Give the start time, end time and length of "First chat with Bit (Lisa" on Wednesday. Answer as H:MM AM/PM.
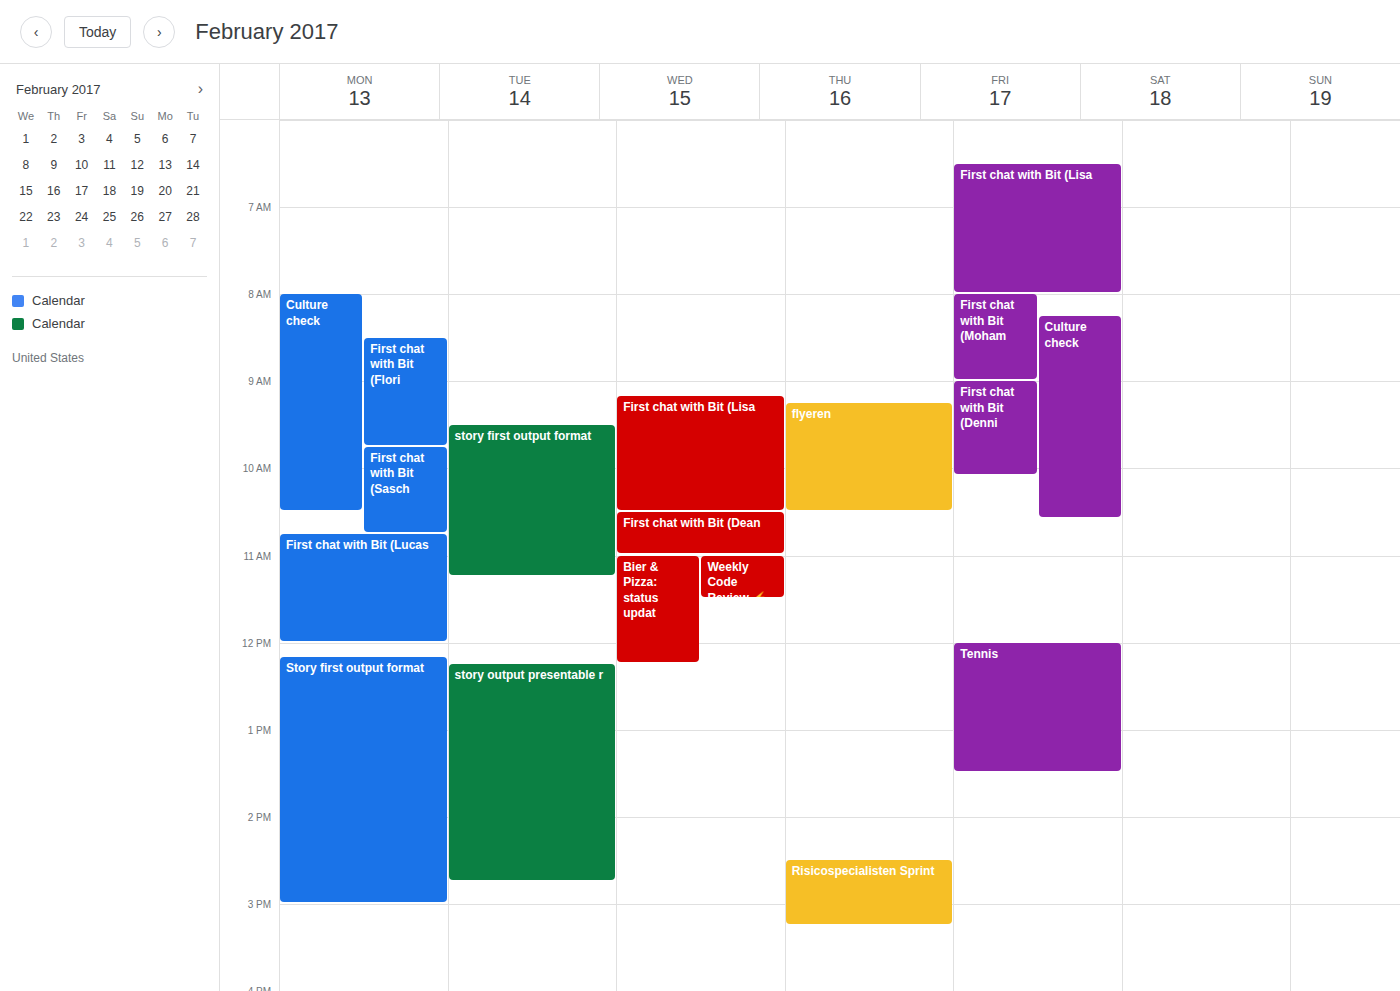
9:10 AM to 10:30 AM, 1 hour 20 minutes